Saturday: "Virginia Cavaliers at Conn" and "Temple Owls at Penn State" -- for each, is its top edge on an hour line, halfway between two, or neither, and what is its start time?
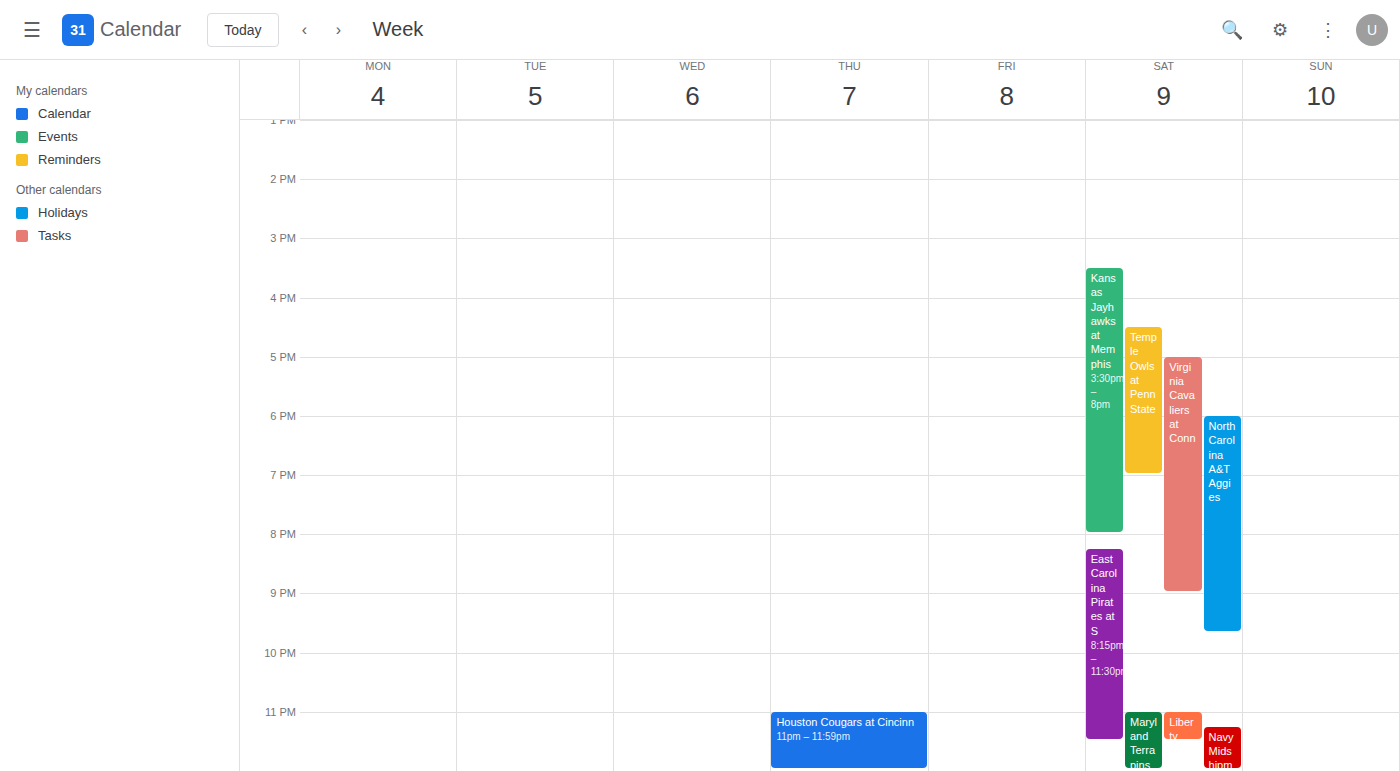
"Virginia Cavaliers at Conn": 5:00 PM, exactly on the 5 PM line. "Temple Owls at Penn State": 4:30 PM, halfway between the 4 PM and 5 PM lines.